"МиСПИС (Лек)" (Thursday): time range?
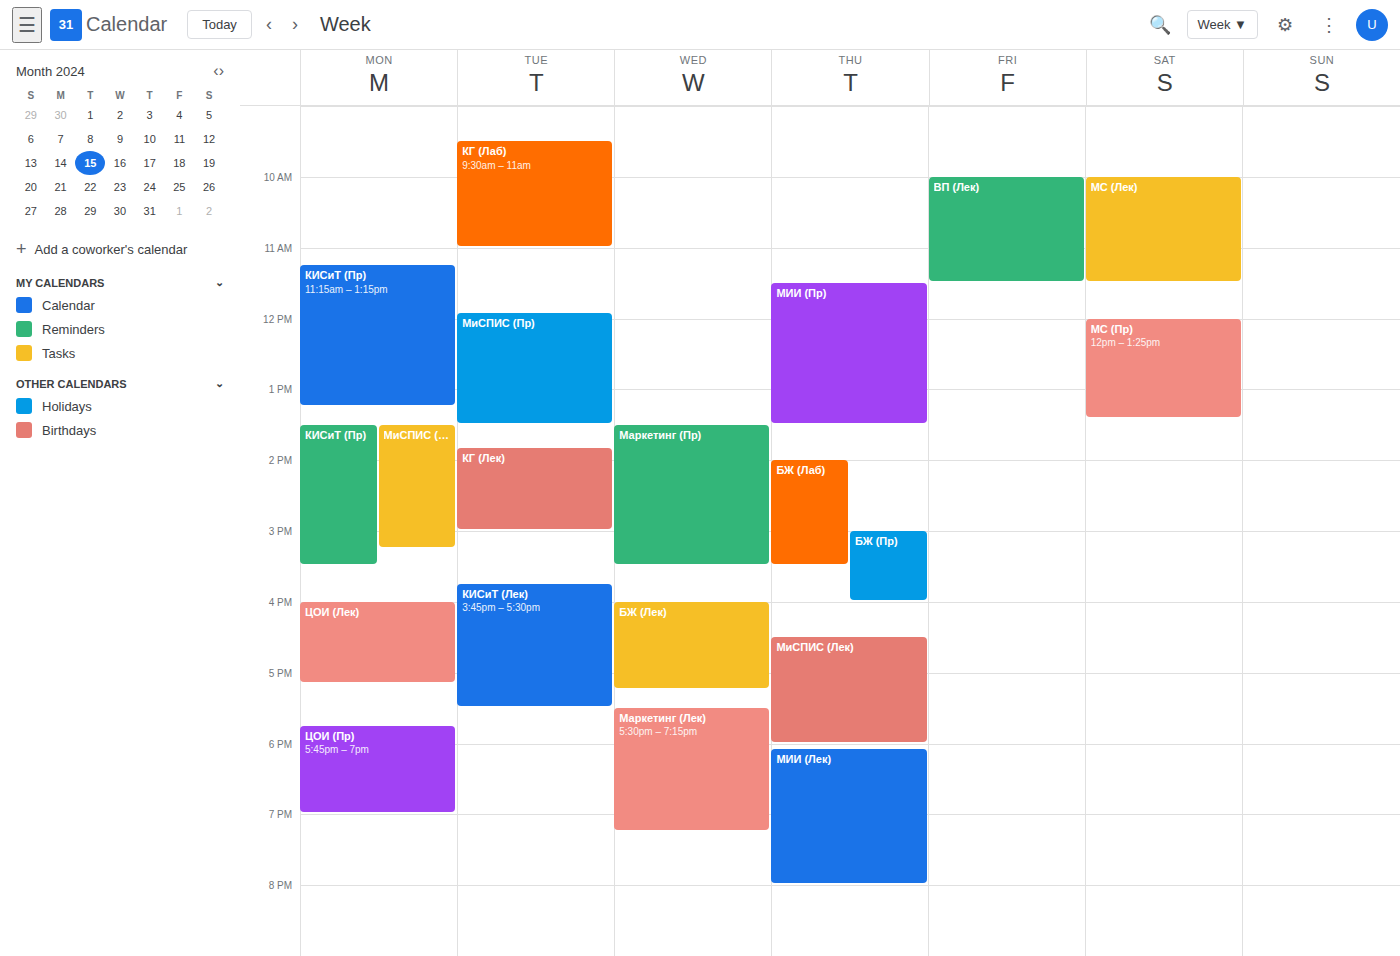
4:30 PM to 6:00 PM